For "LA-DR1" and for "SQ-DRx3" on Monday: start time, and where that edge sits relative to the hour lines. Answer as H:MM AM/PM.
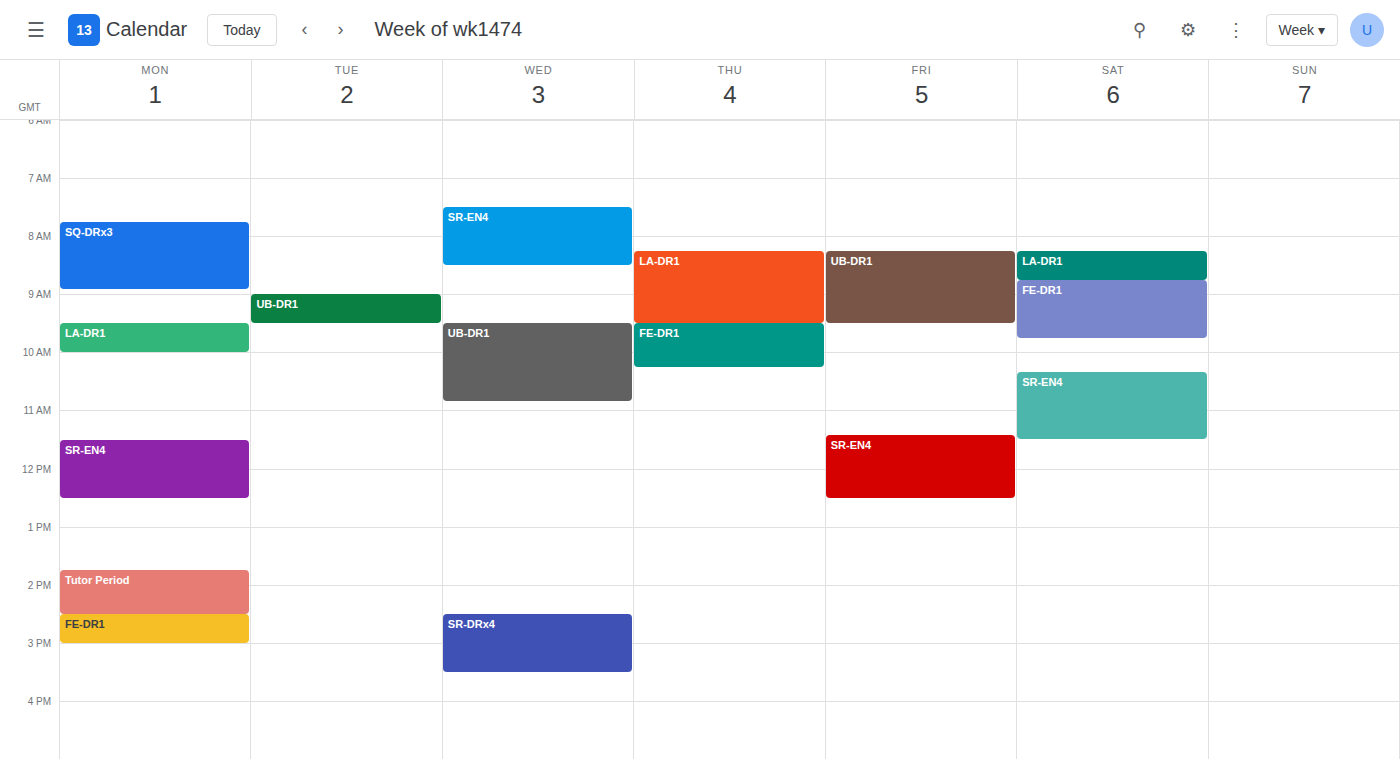
"LA-DR1": 9:30 AM, halfway between the 9 AM and 10 AM lines. "SQ-DRx3": 7:45 AM, neither: three quarters of the way from the 7 AM line to the 8 AM line.